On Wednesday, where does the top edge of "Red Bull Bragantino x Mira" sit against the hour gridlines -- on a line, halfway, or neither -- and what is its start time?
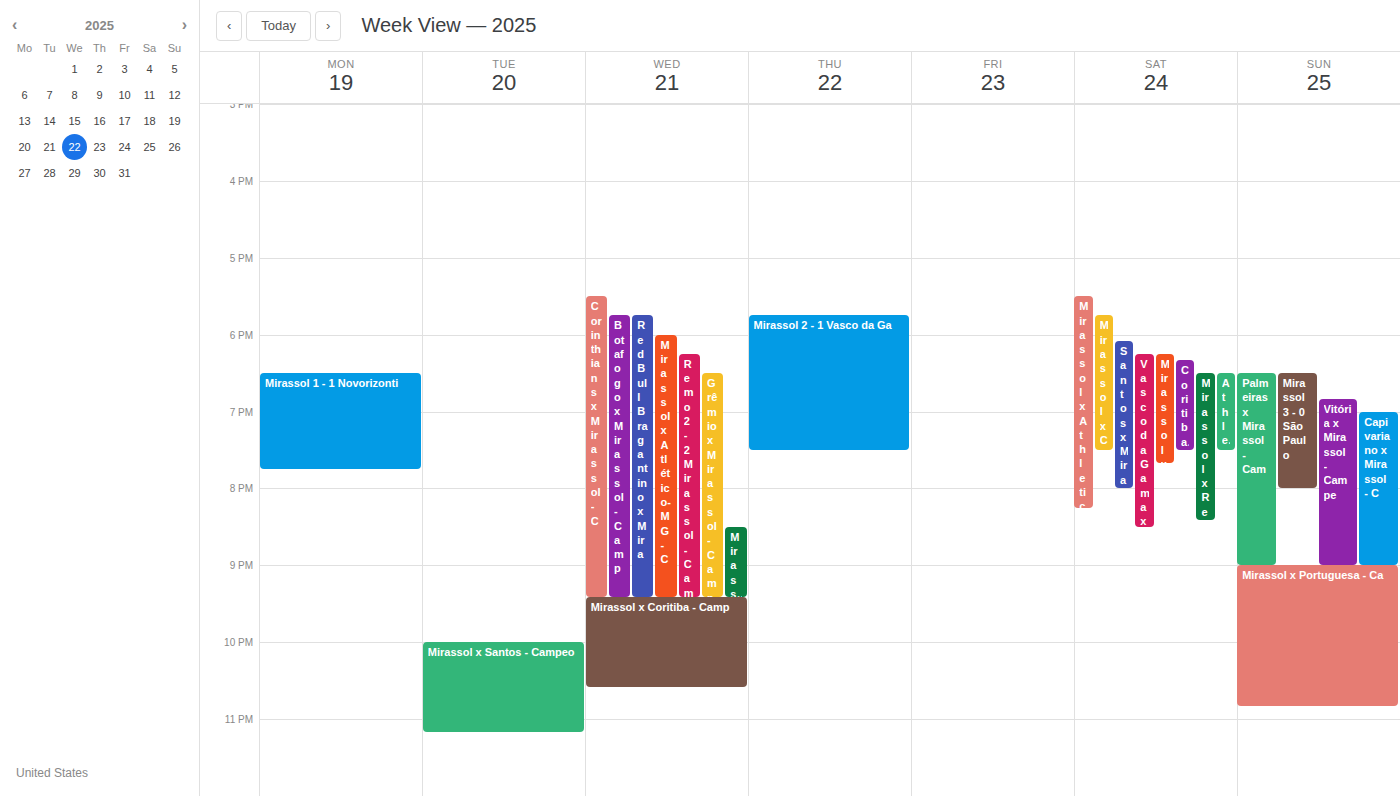
5:45 PM -- neither: three quarters of the way from the 5 PM line to the 6 PM line.